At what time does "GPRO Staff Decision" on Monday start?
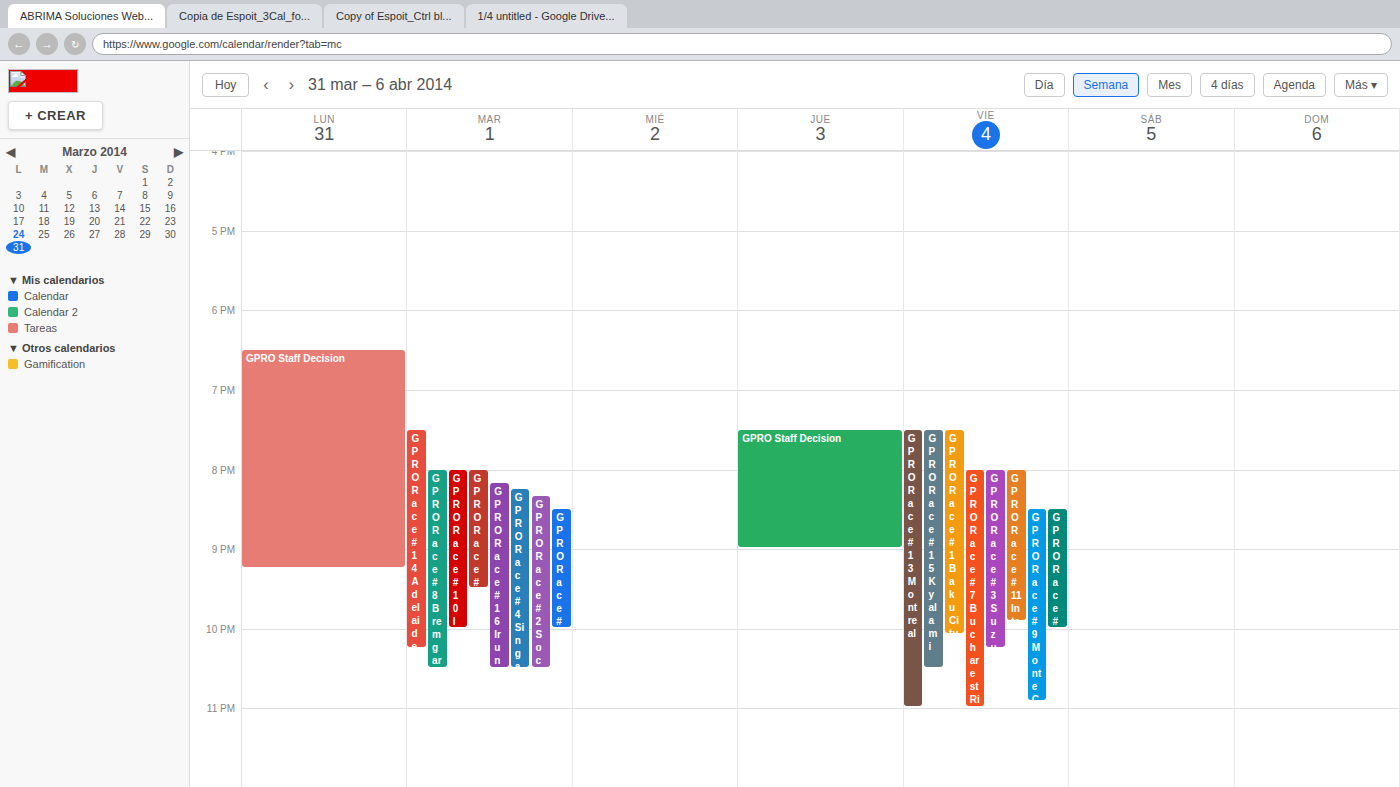
6:30 PM